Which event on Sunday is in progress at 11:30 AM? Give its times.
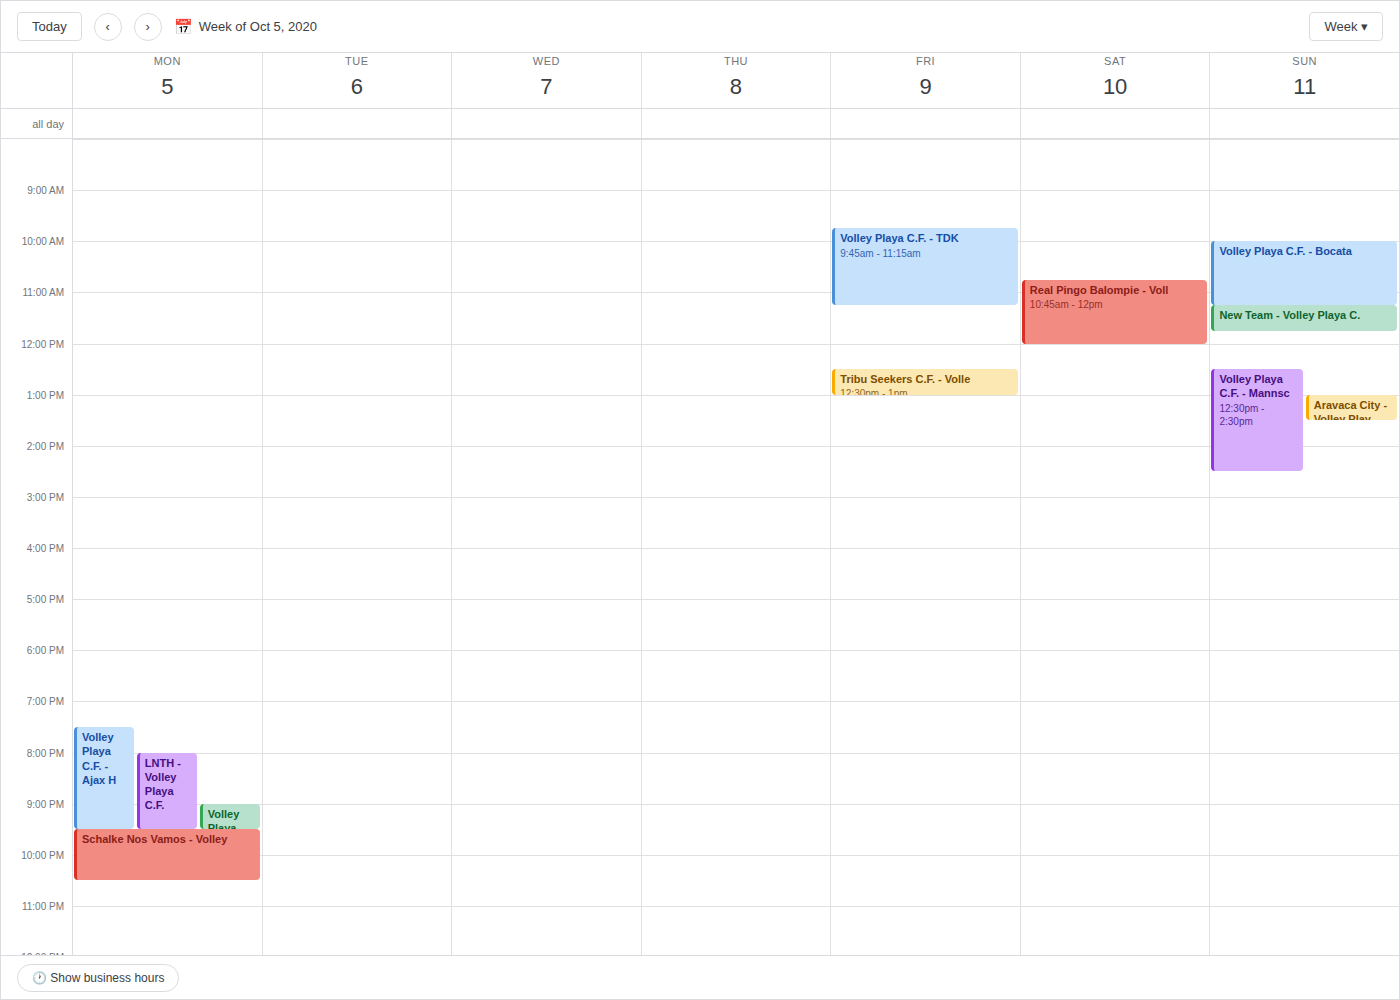
"New Team - Volley Playa C.", 11:15 AM to 11:45 AM